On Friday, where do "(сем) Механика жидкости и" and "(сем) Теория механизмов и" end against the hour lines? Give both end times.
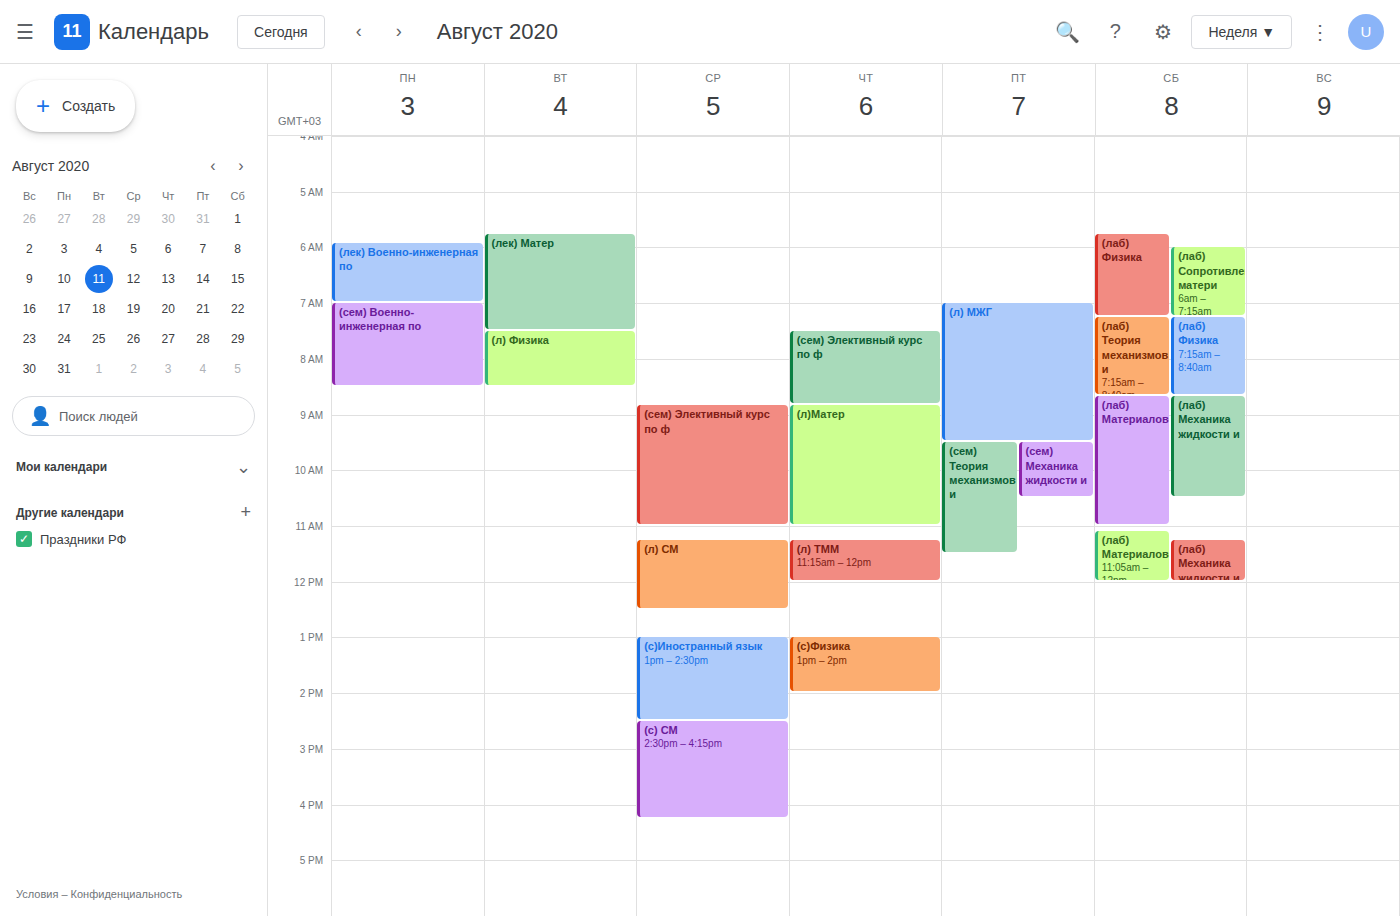
"(сем) Механика жидкости и": 10:30 AM, halfway between the 10 AM and 11 AM lines. "(сем) Теория механизмов и": 11:30 AM, halfway between the 11 AM and 12 PM lines.